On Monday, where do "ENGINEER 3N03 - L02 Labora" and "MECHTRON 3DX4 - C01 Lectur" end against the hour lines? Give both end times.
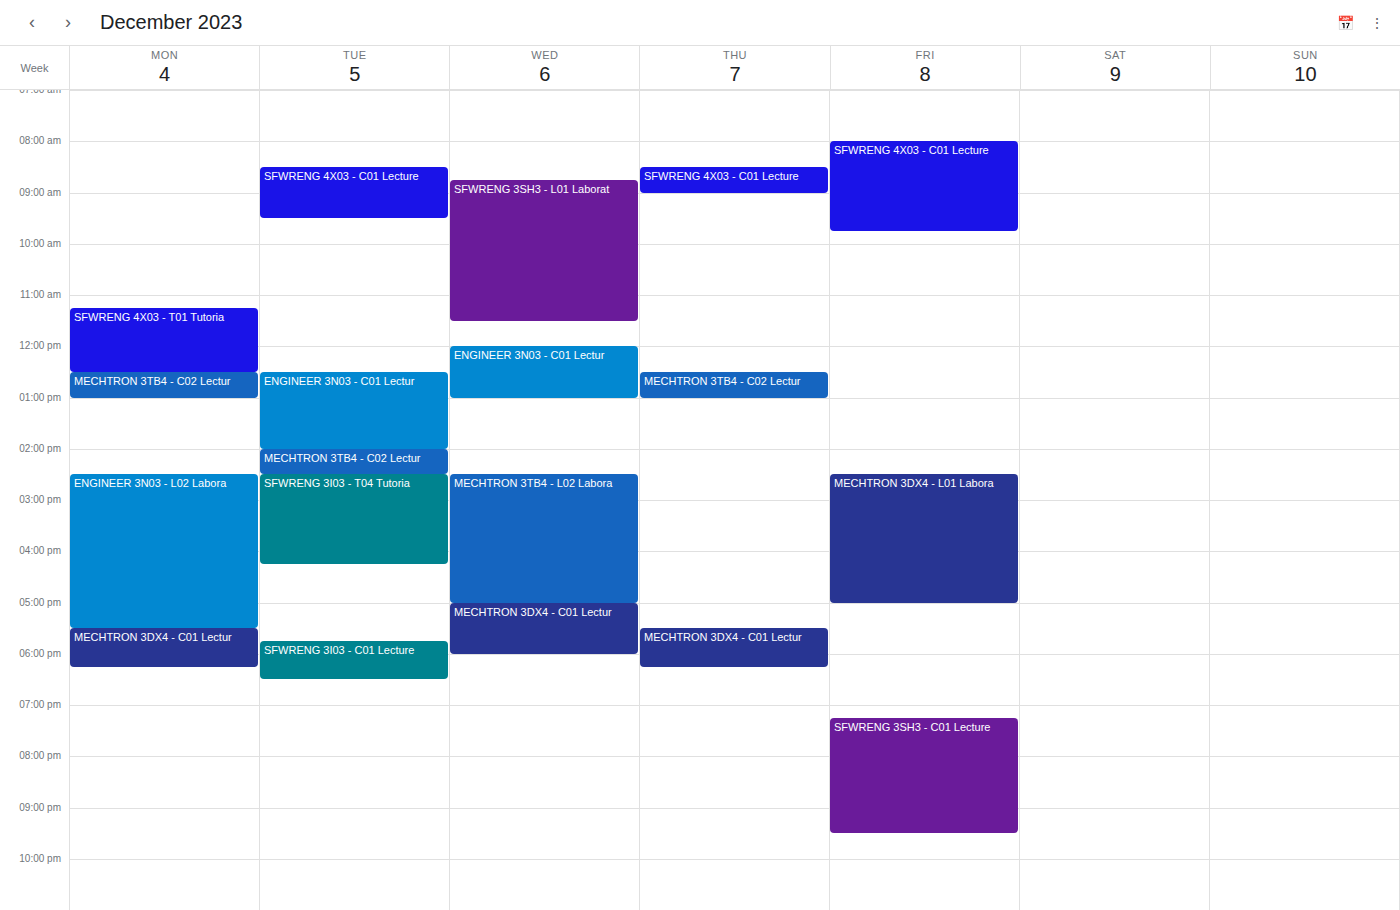
"ENGINEER 3N03 - L02 Labora": 5:30 PM, halfway between the 5 PM and 6 PM lines. "MECHTRON 3DX4 - C01 Lectur": 6:15 PM, neither: a quarter of the way from the 6 PM line to the 7 PM line.